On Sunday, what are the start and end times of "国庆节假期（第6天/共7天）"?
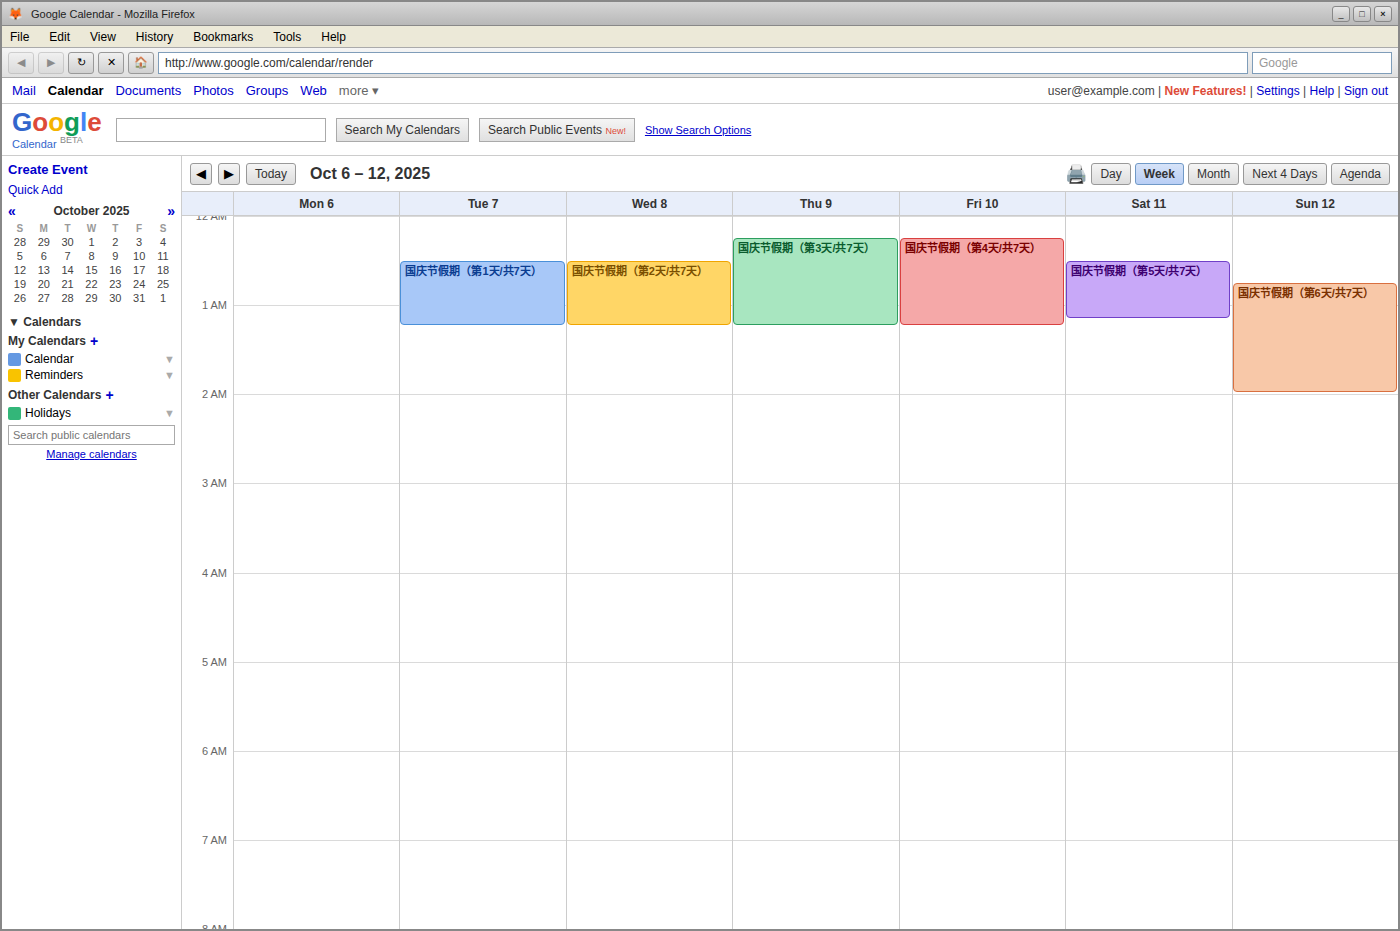
00:45 to 02:00